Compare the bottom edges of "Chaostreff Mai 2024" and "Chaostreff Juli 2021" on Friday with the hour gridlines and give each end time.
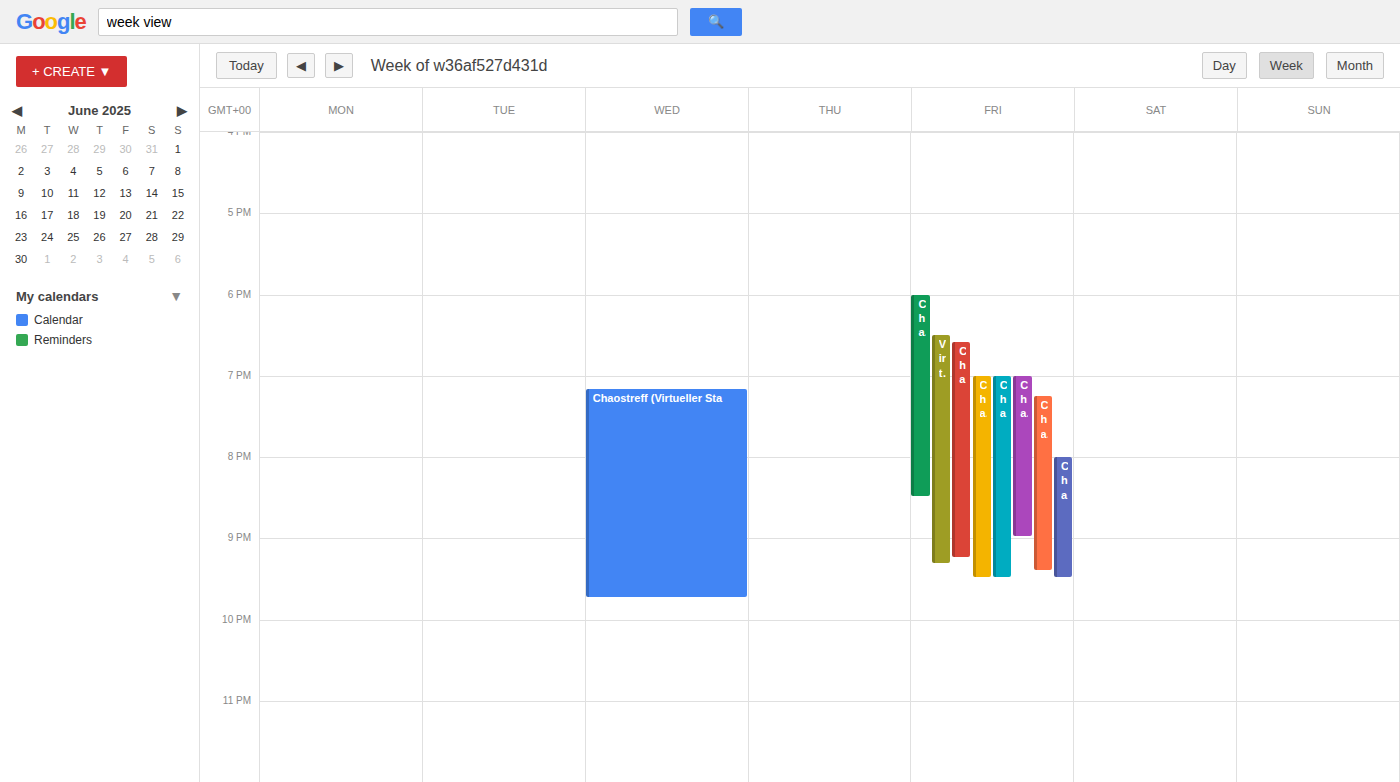
"Chaostreff Mai 2024": 9:30 PM, halfway between the 9 PM and 10 PM lines. "Chaostreff Juli 2021": 9:00 PM, exactly on the 9 PM line.